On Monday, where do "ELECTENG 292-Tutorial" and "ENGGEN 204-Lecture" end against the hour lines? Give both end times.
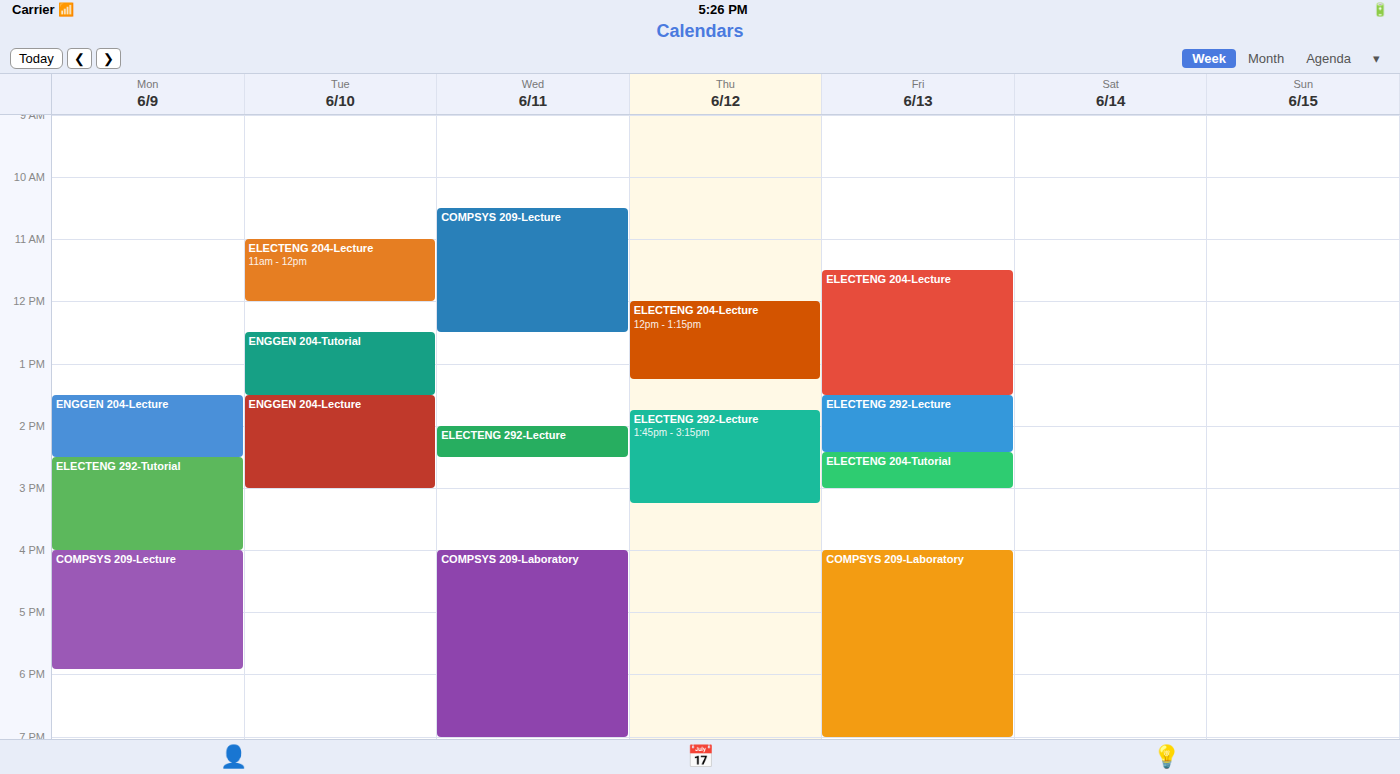
"ELECTENG 292-Tutorial": 4:00 PM, exactly on the 4 PM line. "ENGGEN 204-Lecture": 2:30 PM, halfway between the 2 PM and 3 PM lines.